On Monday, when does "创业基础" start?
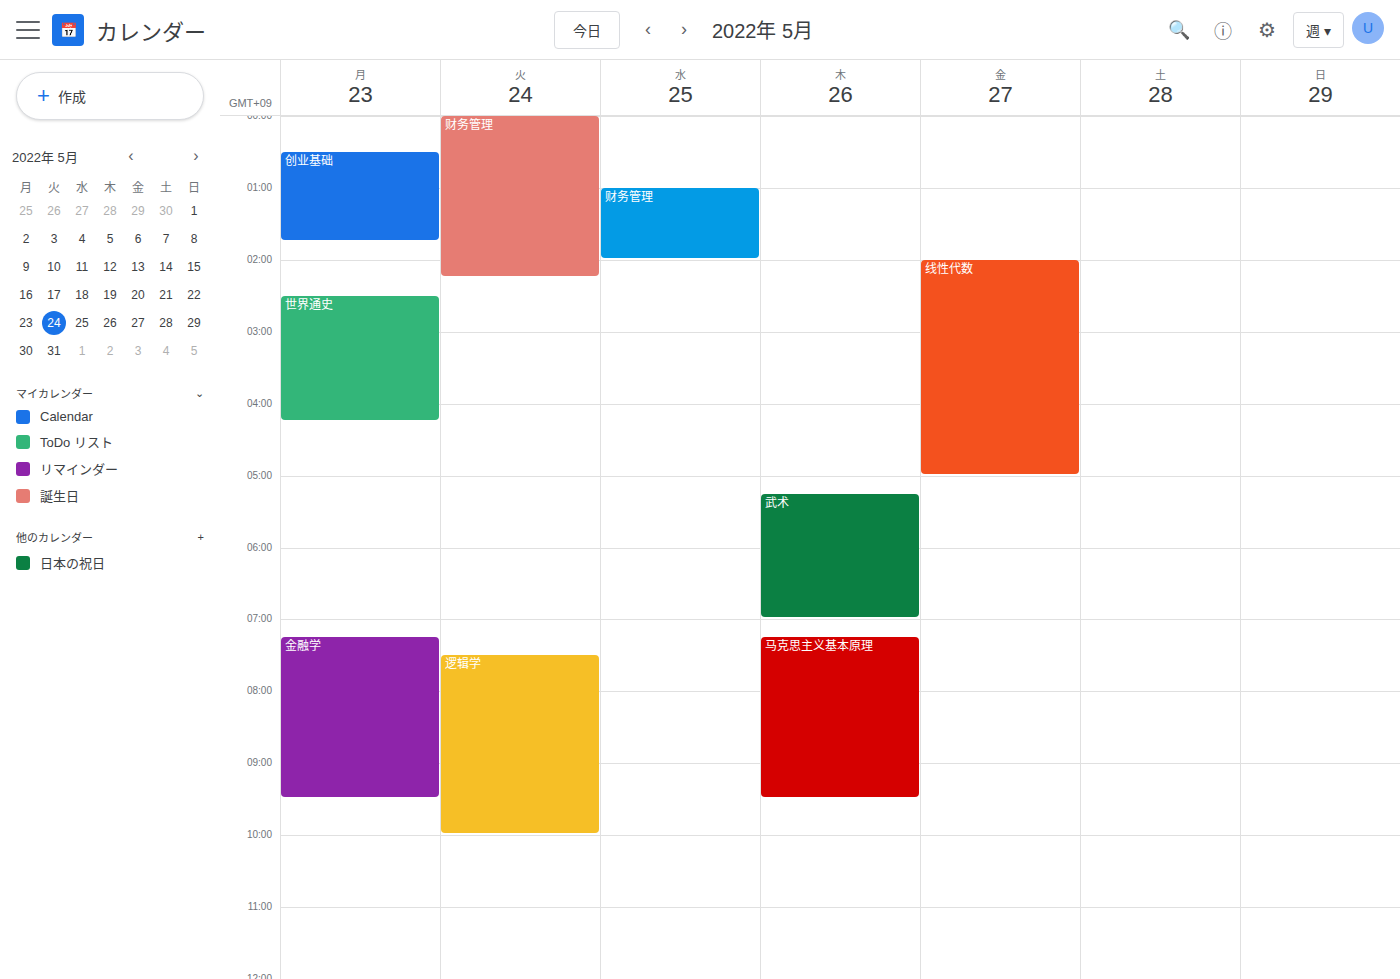
00:30